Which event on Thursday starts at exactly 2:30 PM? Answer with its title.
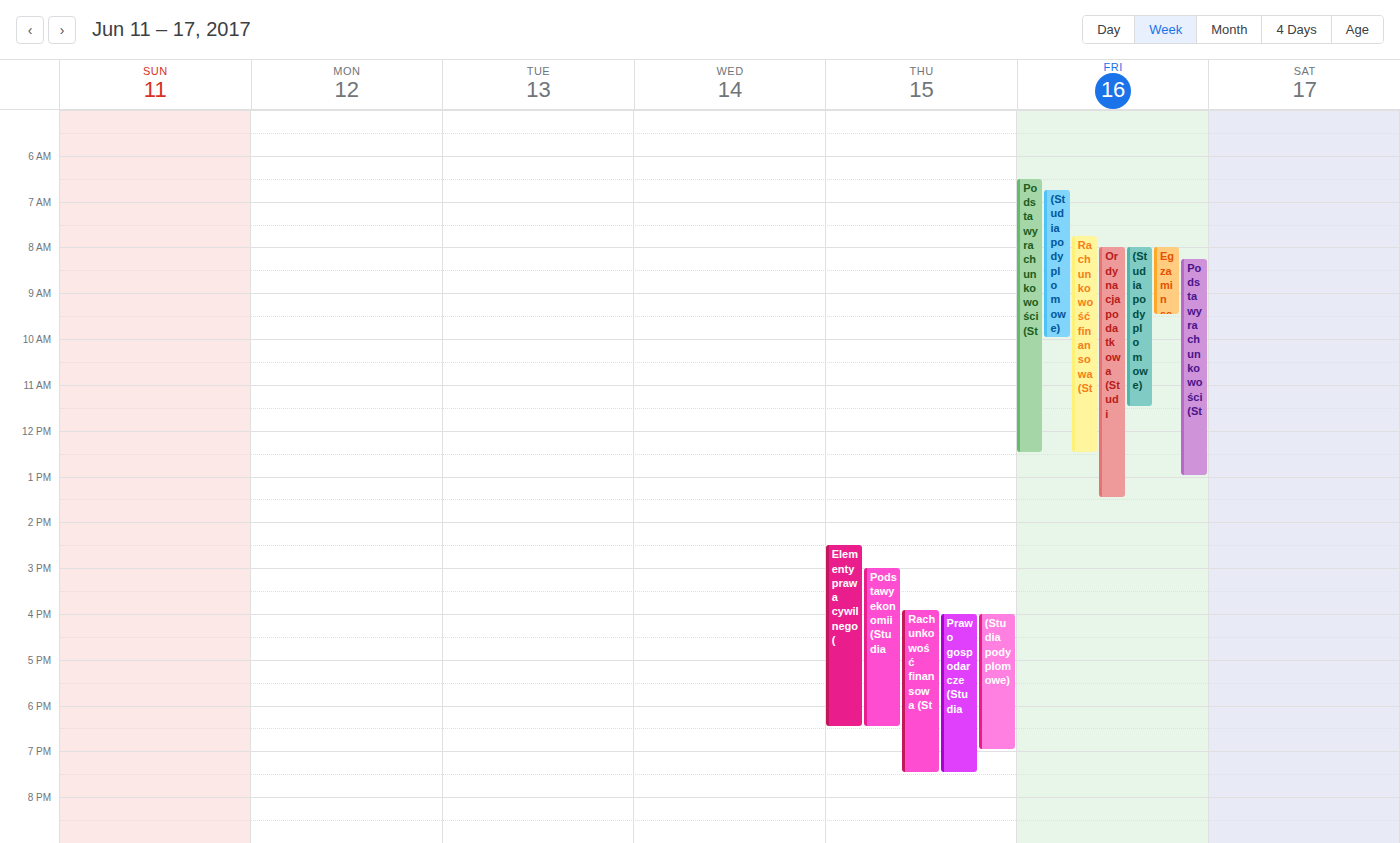
"Elementy prawa cywilnego ("